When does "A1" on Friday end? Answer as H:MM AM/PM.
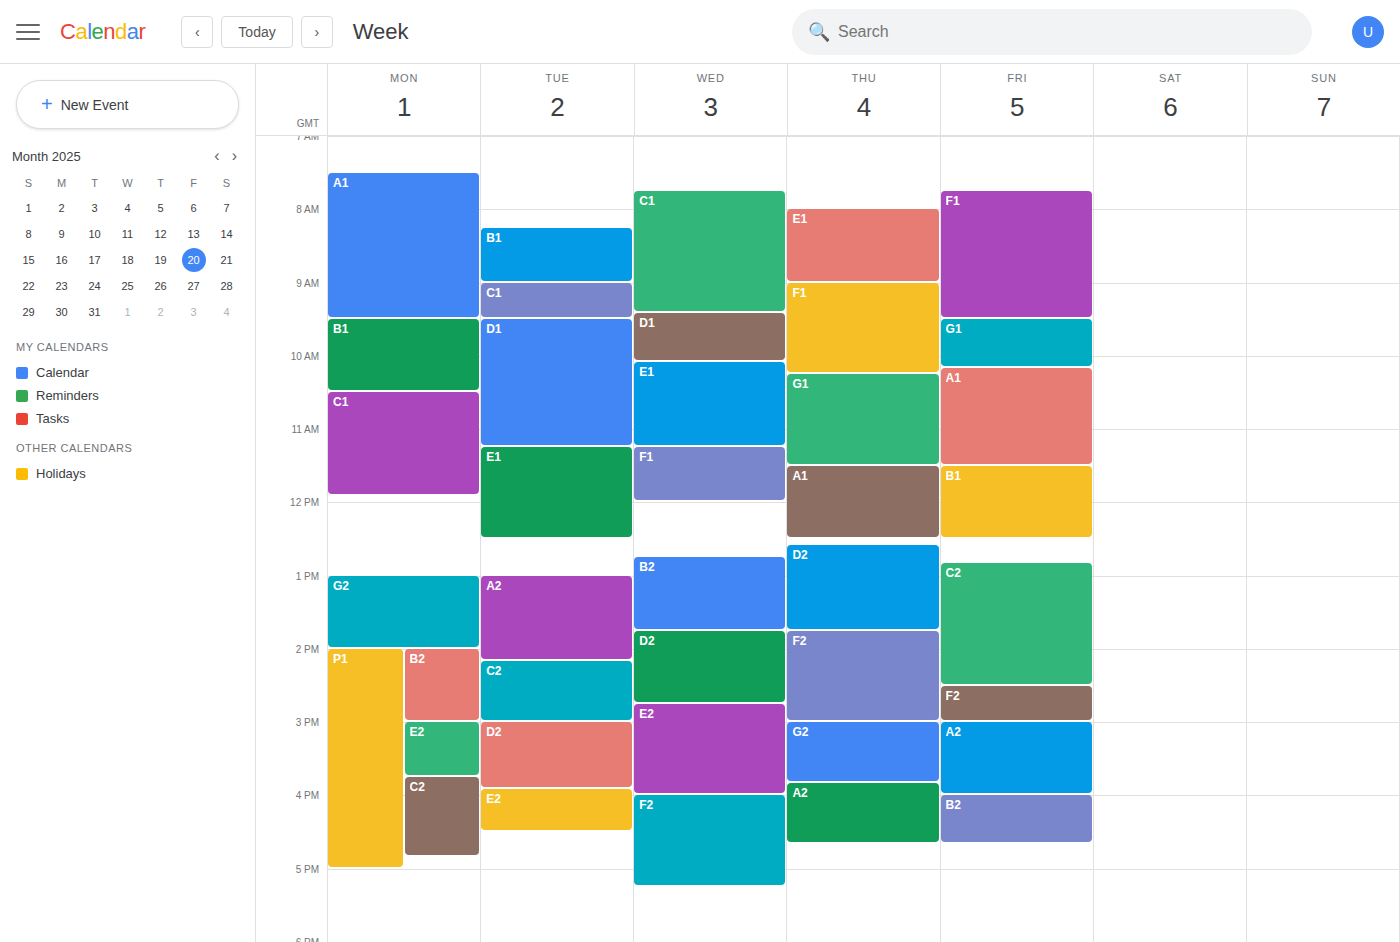
11:30 AM